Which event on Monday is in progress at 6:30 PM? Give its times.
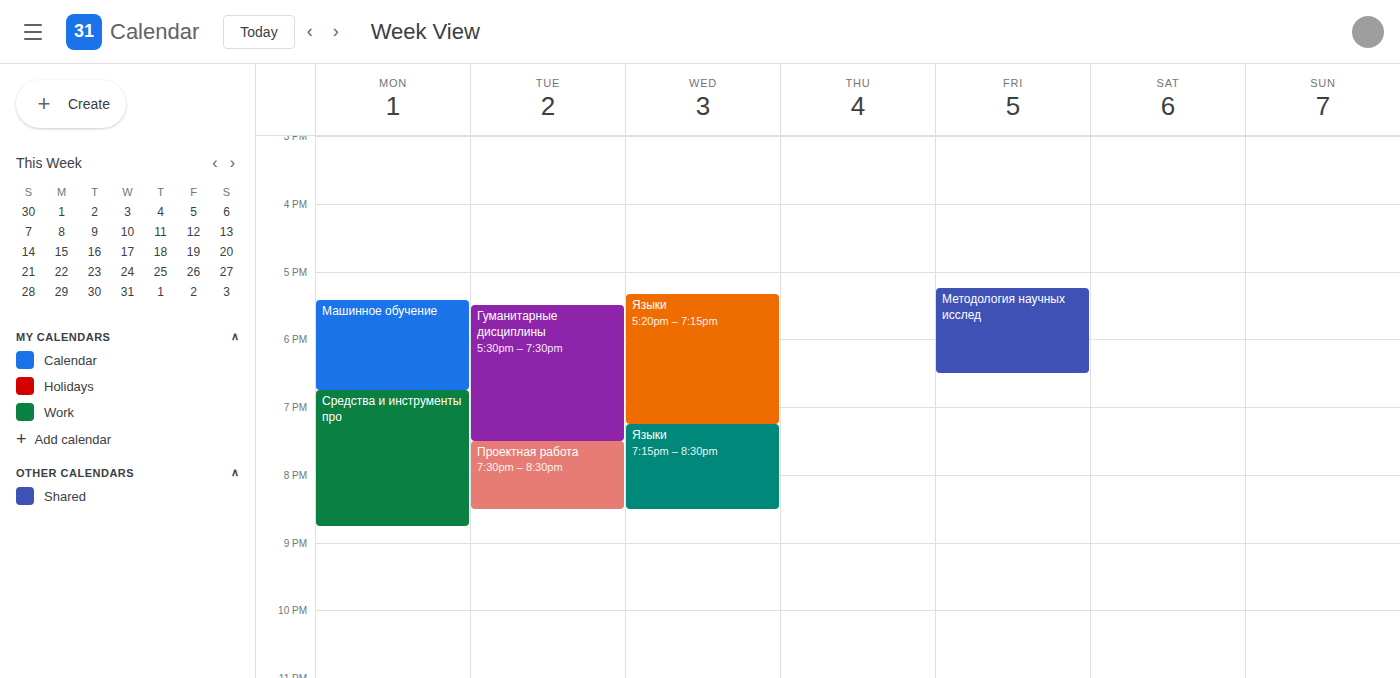
"Машинное обучение", 5:25 PM to 6:45 PM